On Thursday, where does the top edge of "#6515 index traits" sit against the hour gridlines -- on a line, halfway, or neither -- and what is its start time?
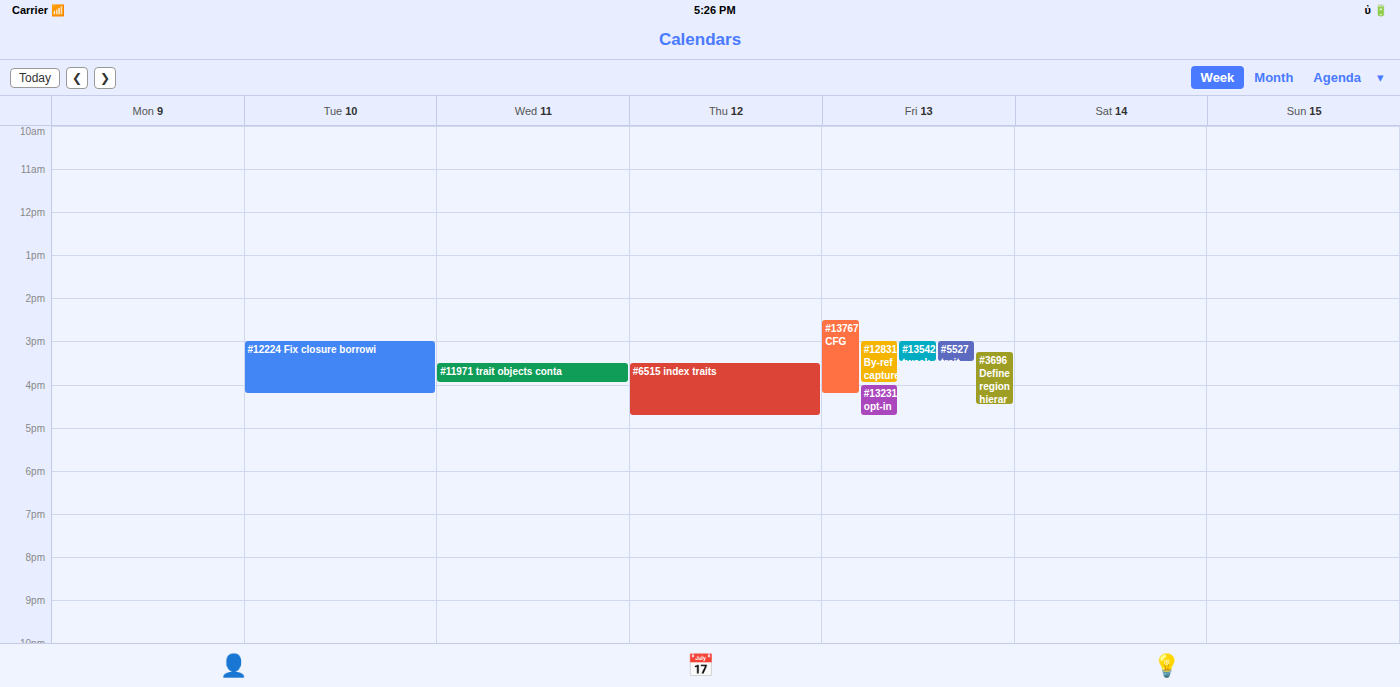
3:30 PM -- halfway between the 3 PM and 4 PM lines.